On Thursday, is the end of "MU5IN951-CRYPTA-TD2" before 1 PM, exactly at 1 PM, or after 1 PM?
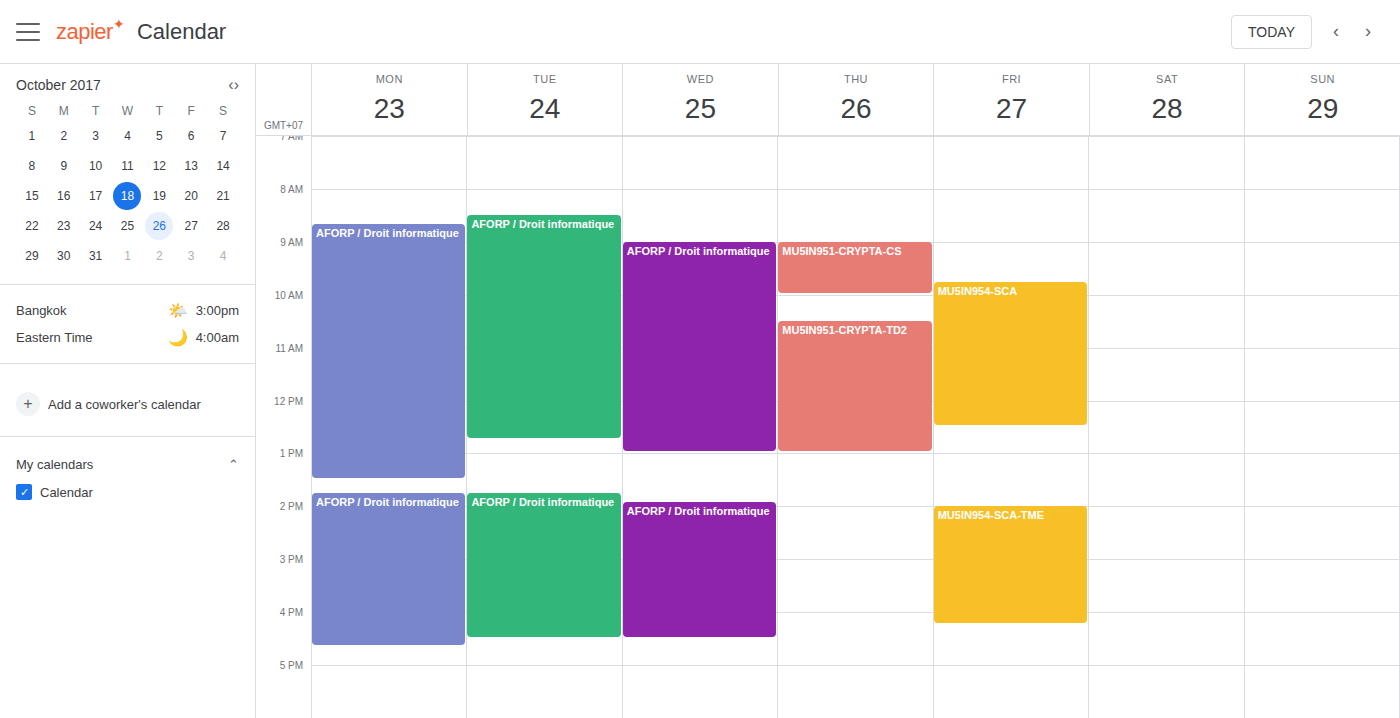
1:00 PM -- exactly at 1 PM, on the 1 PM line.